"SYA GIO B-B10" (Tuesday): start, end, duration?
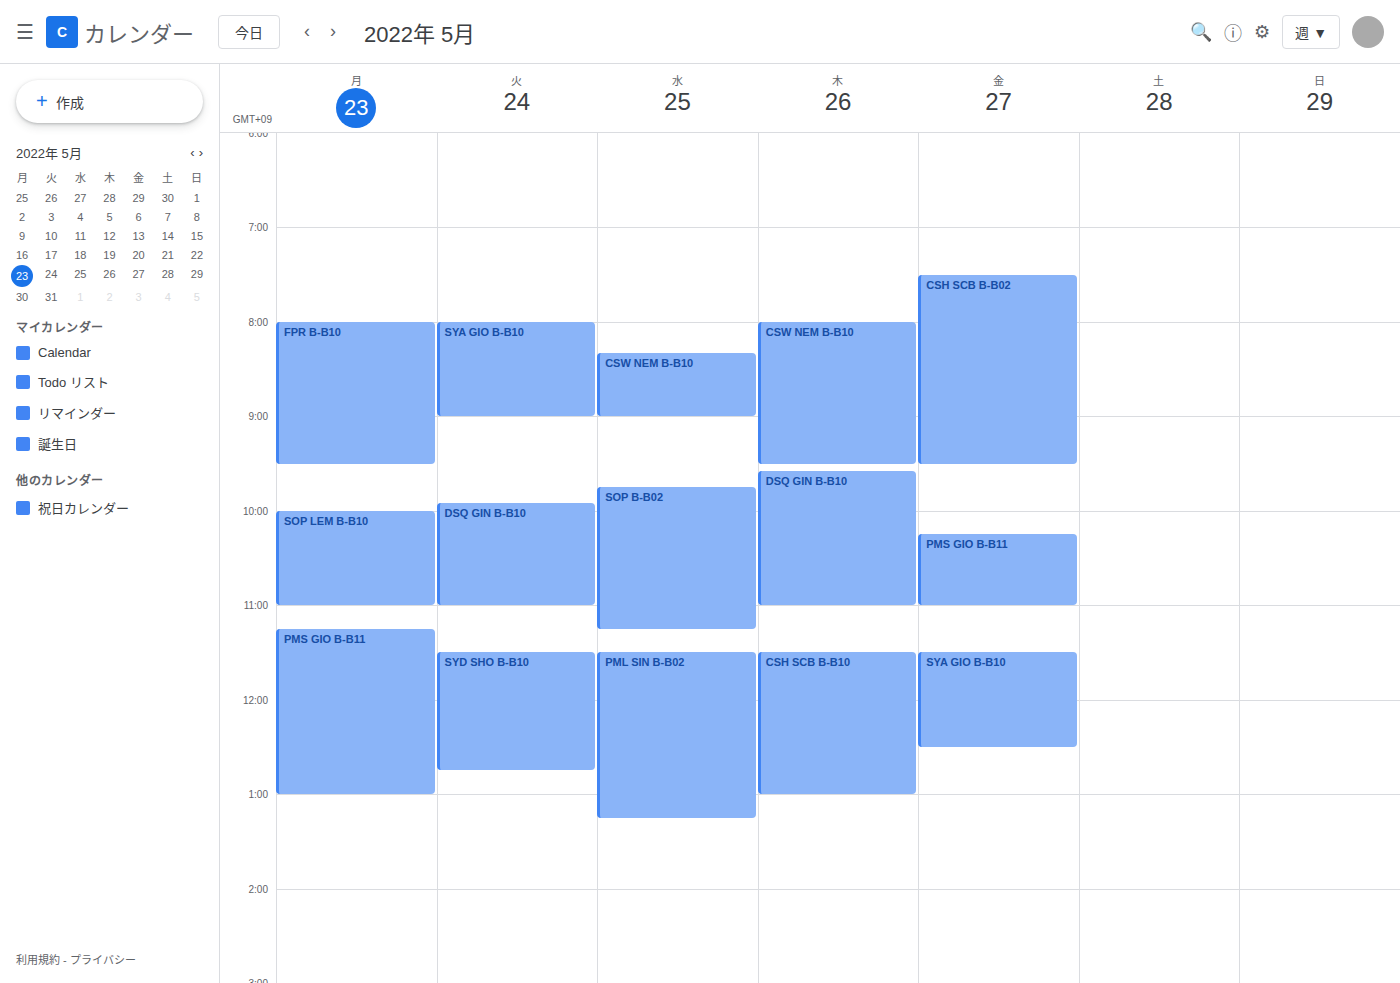
8:00 AM to 9:00 AM, 1 hour